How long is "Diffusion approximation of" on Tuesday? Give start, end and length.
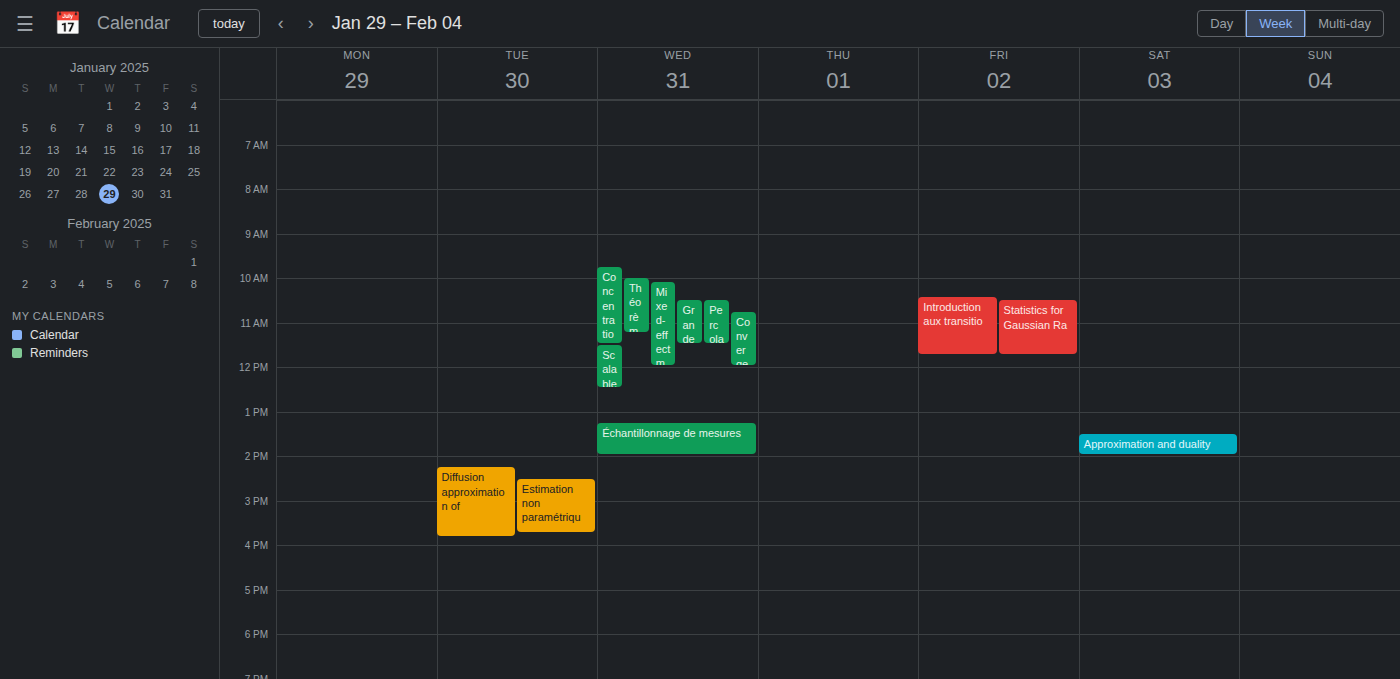
2:15 PM to 3:50 PM, 1 hour 35 minutes